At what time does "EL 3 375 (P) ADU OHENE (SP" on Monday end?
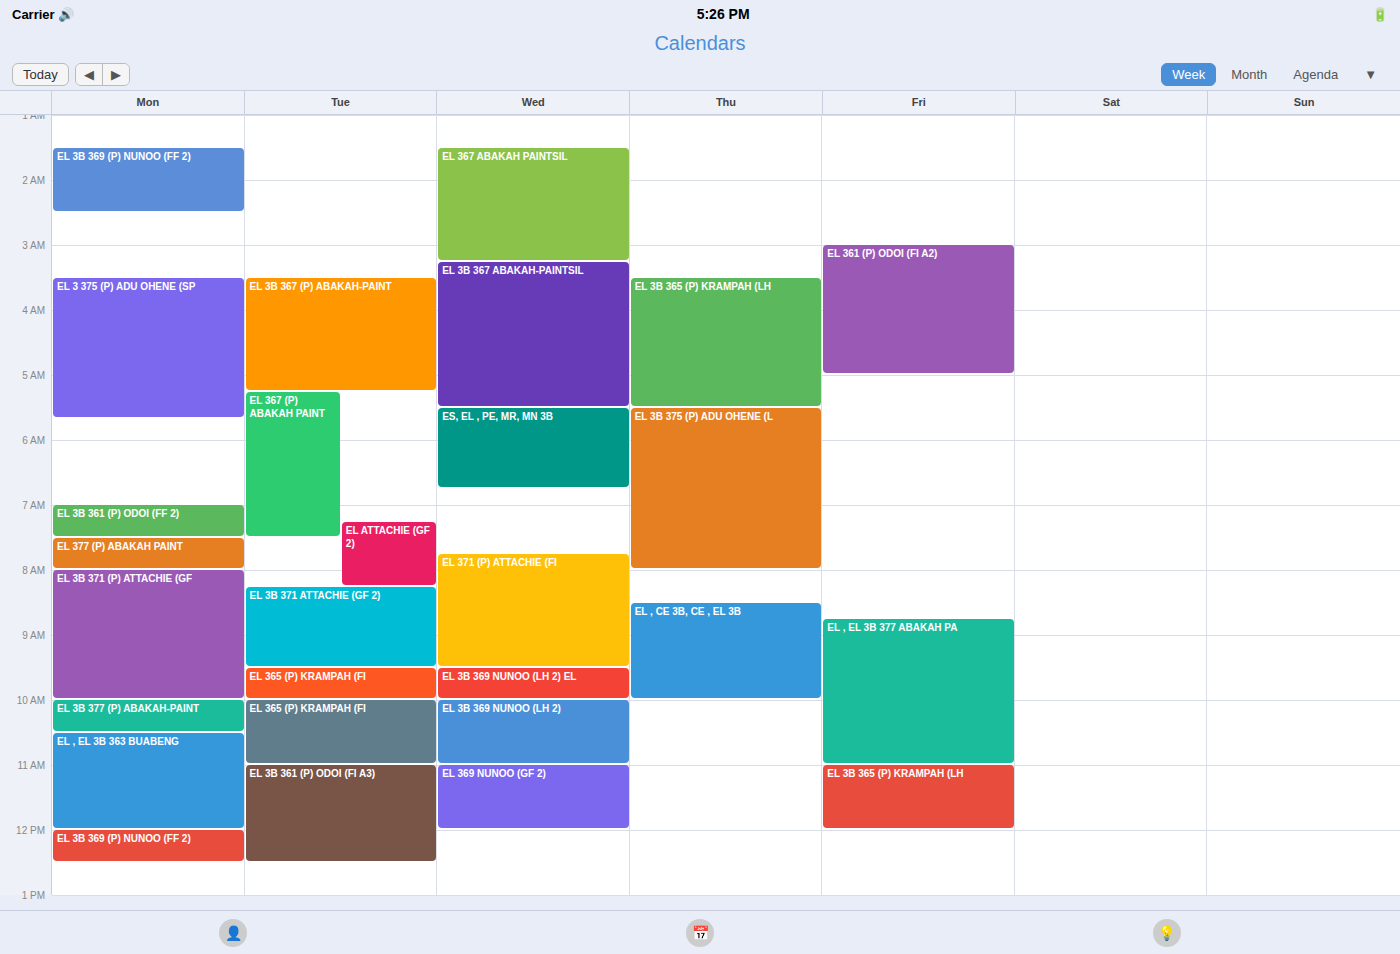
5:40 AM